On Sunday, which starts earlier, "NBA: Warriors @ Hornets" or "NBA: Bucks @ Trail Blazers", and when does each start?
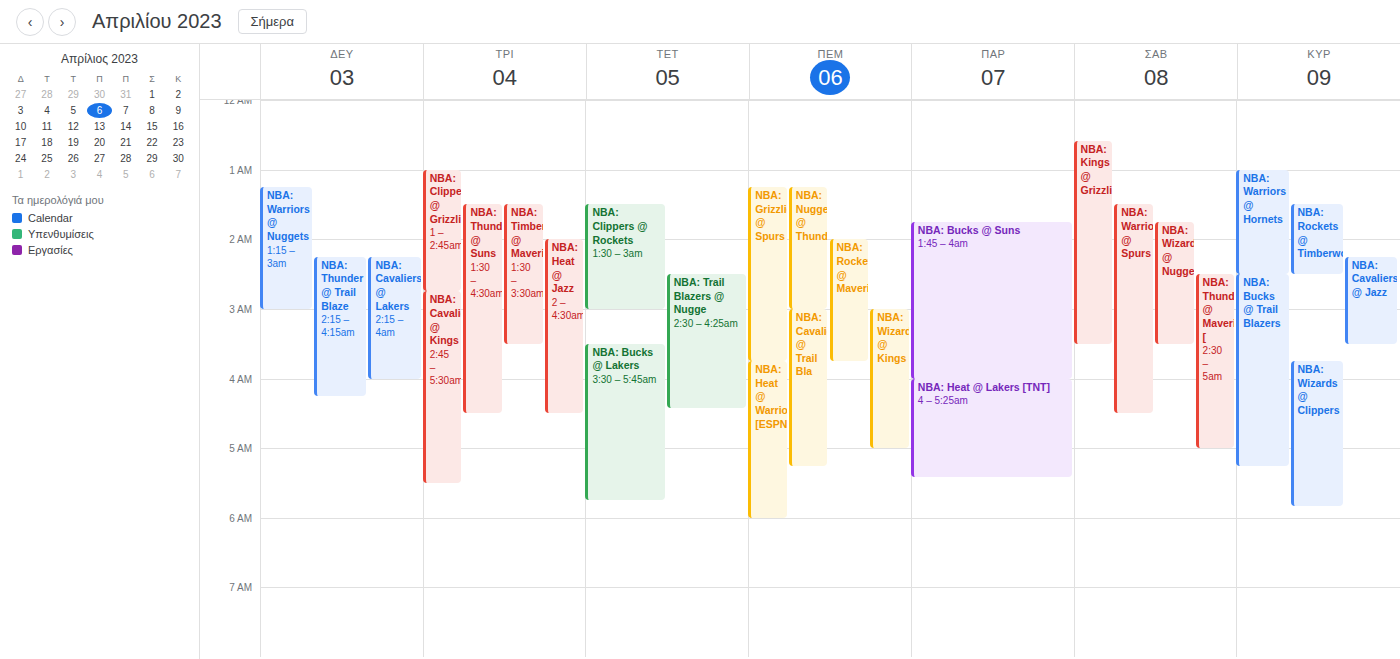
"NBA: Warriors @ Hornets" 1:00 AM; "NBA: Bucks @ Trail Blazers" 2:30 AM.